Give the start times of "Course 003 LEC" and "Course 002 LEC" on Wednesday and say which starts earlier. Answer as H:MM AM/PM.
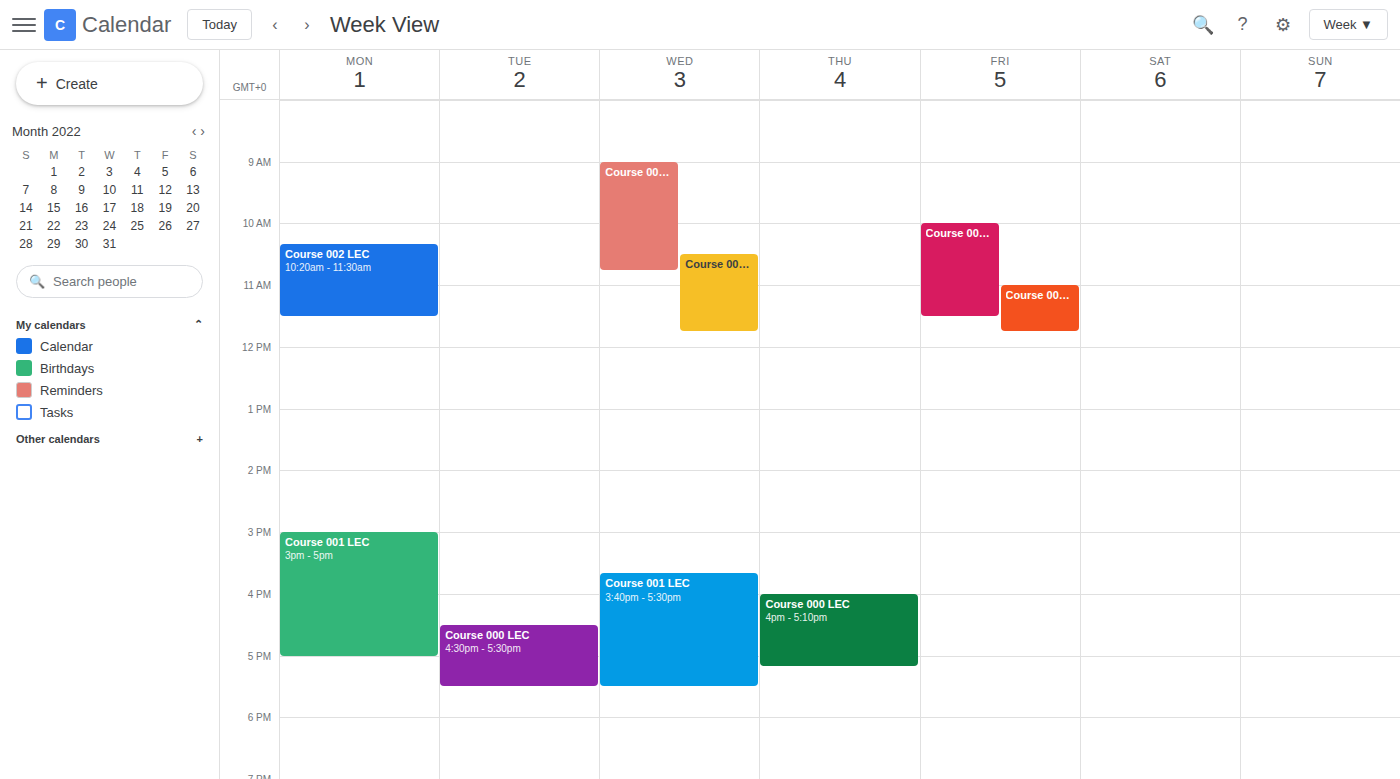
"Course 003 LEC" 9:00 AM; "Course 002 LEC" 10:30 AM.